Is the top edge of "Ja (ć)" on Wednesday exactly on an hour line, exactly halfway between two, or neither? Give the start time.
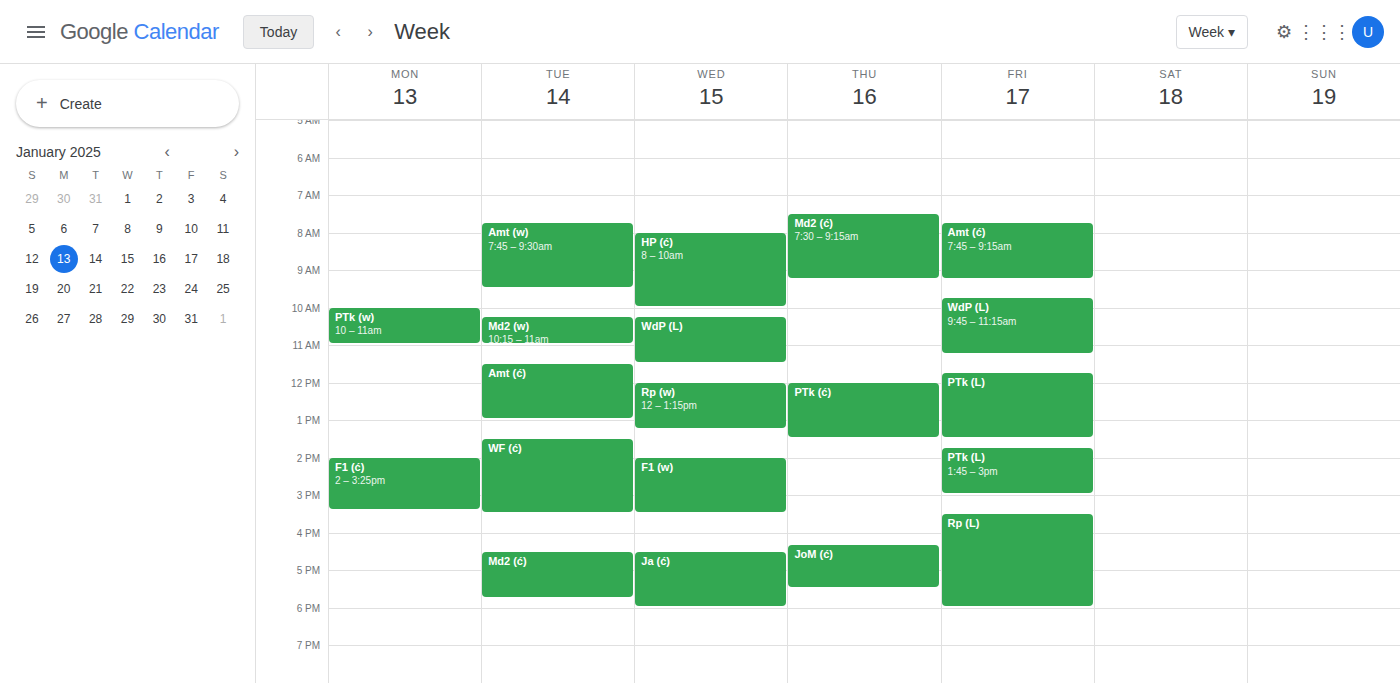
4:30 PM -- halfway between the 4 PM and 5 PM lines.